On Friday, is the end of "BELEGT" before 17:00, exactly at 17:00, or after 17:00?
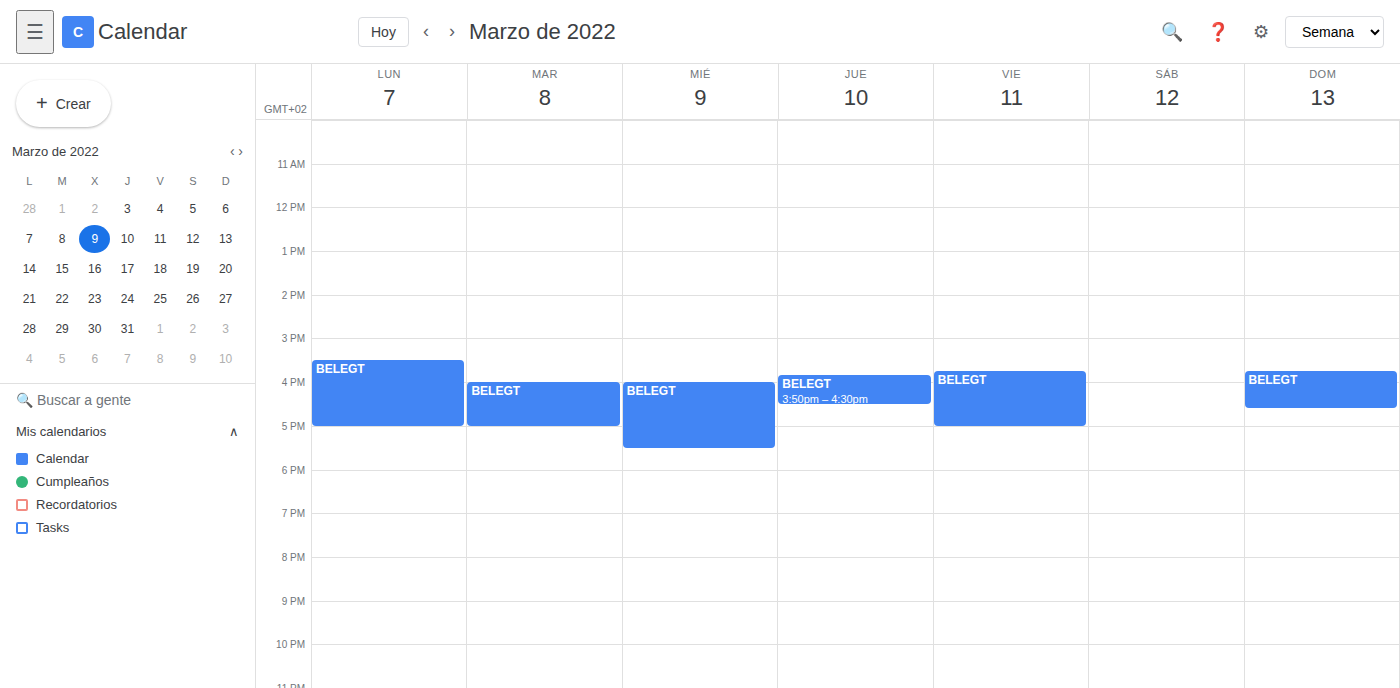
17:00 -- exactly at 17:00, on the 17:00 line.